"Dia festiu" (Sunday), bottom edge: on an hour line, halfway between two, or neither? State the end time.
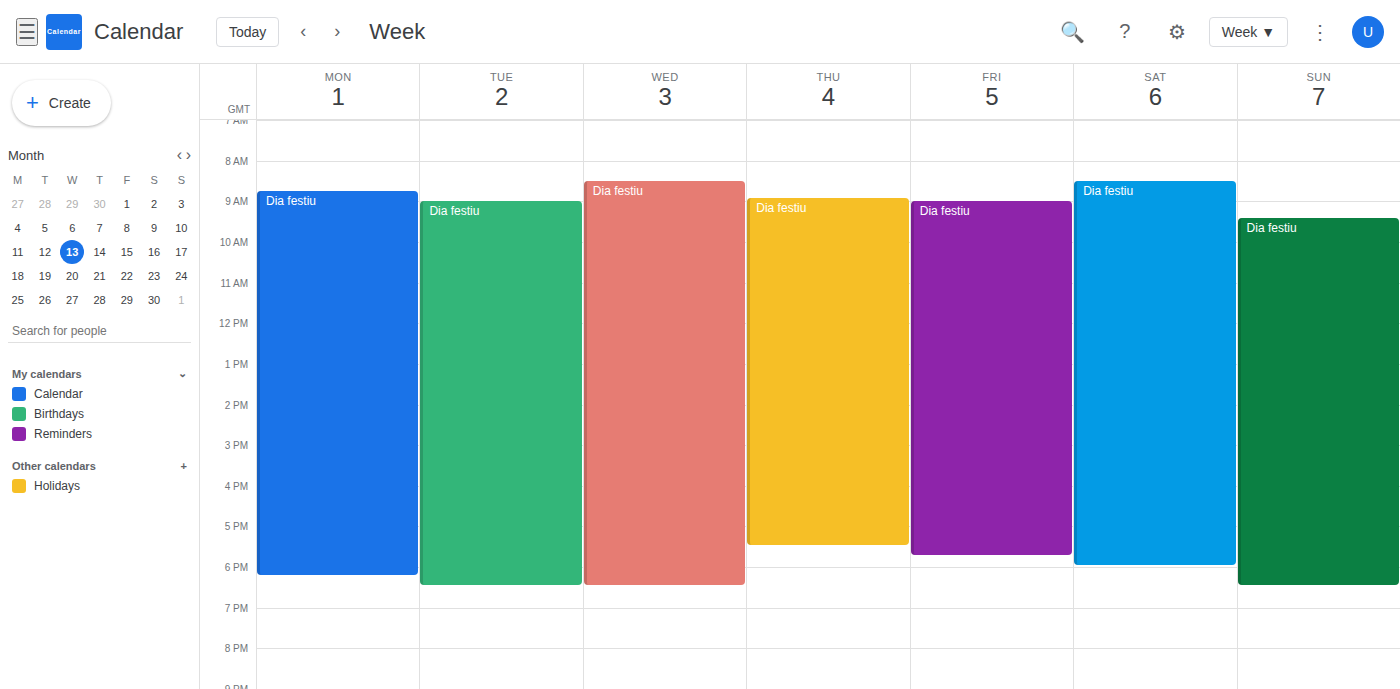
6:30 PM -- halfway between the 6 PM and 7 PM lines.